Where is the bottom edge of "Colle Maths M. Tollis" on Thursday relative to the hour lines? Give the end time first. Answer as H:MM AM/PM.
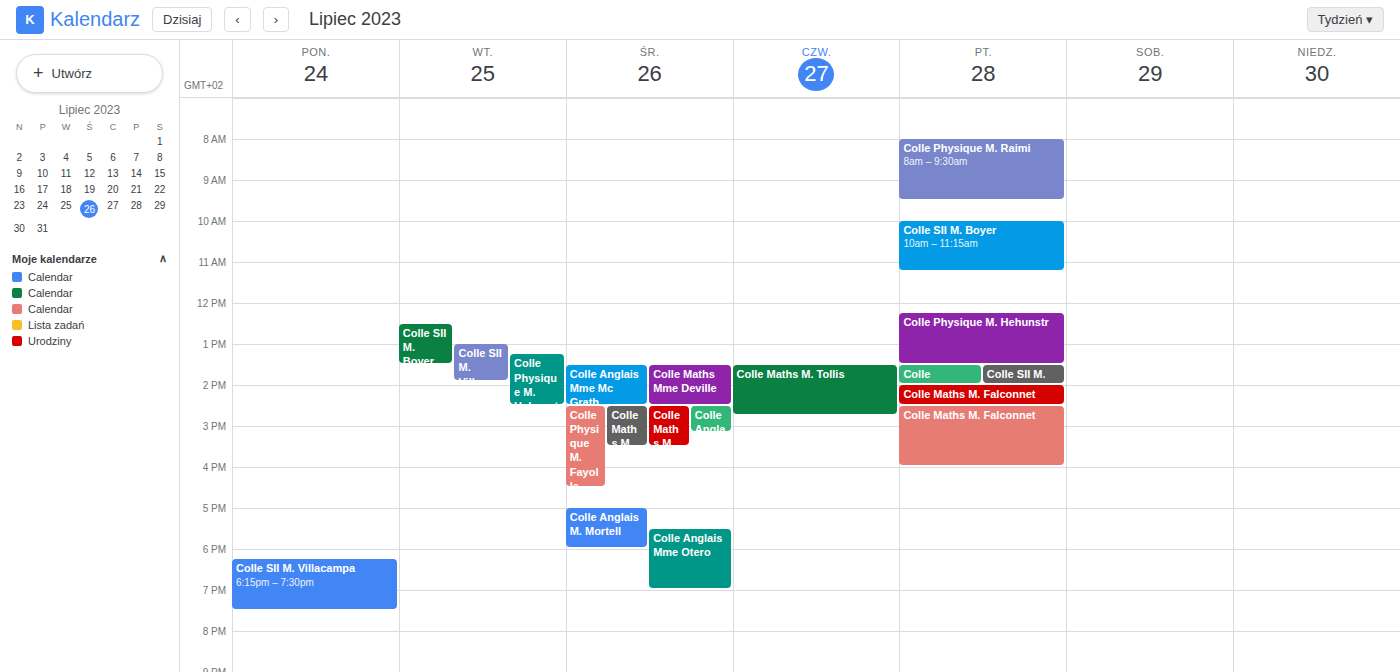
2:45 PM -- neither: three quarters of the way from the 2 PM line to the 3 PM line.